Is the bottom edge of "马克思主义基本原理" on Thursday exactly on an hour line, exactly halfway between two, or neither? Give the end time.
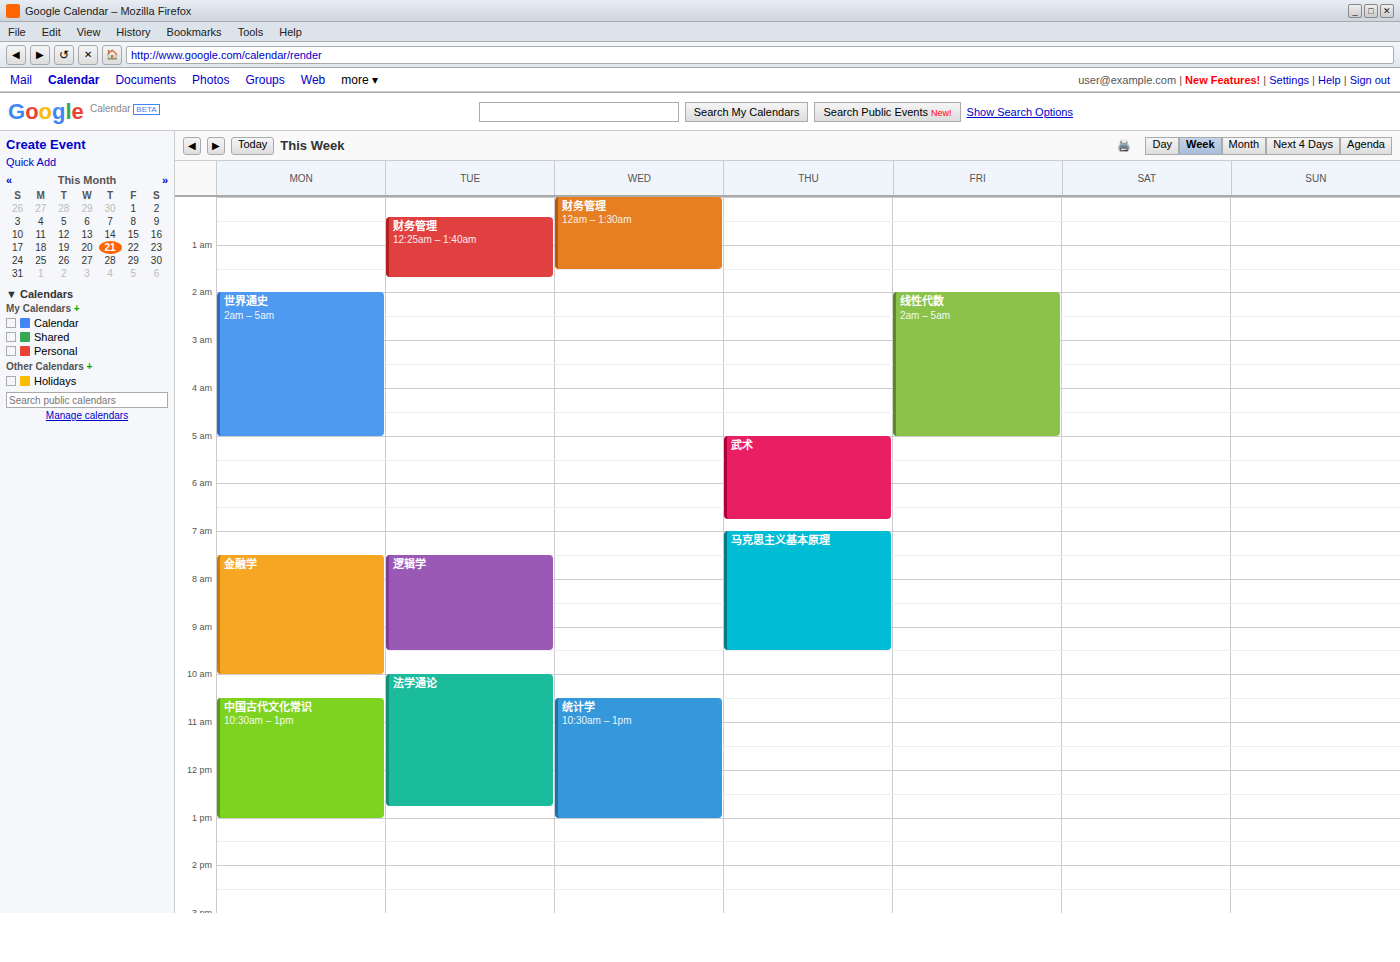
9:30 AM -- halfway between the 9 AM and 10 AM lines.